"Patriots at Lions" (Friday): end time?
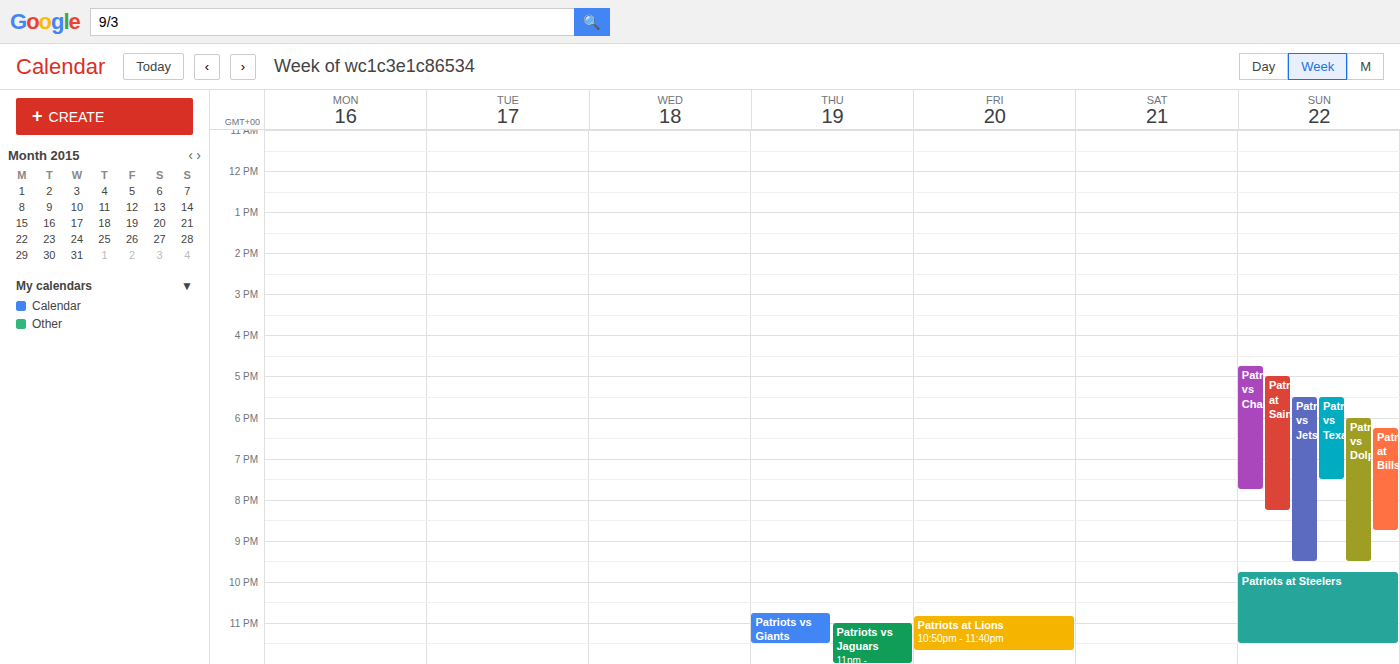
23:40